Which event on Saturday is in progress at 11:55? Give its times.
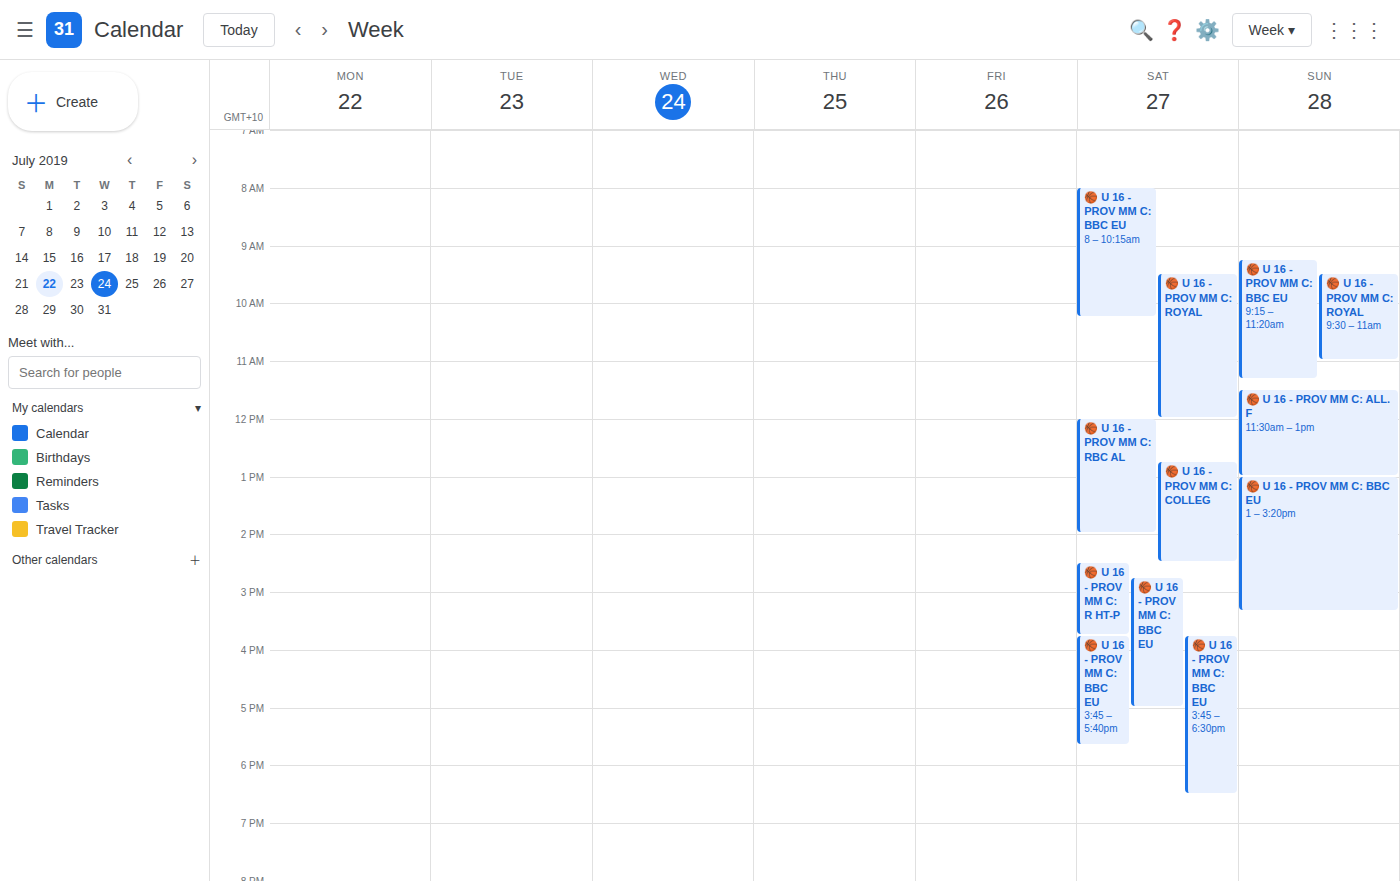
"🏀 U 16 - PROV MM C: ROYAL", 09:30 to 12:00